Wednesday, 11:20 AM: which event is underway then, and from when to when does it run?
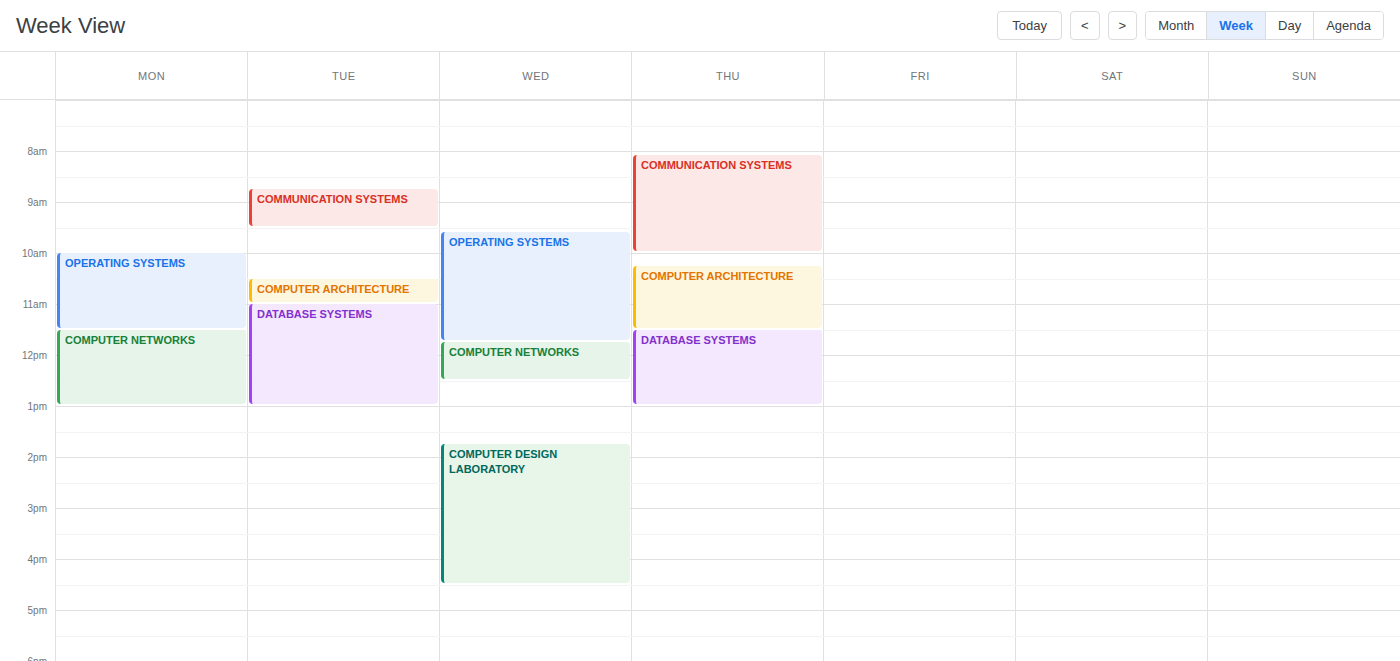
"OPERATING SYSTEMS", 9:35 AM to 11:45 AM